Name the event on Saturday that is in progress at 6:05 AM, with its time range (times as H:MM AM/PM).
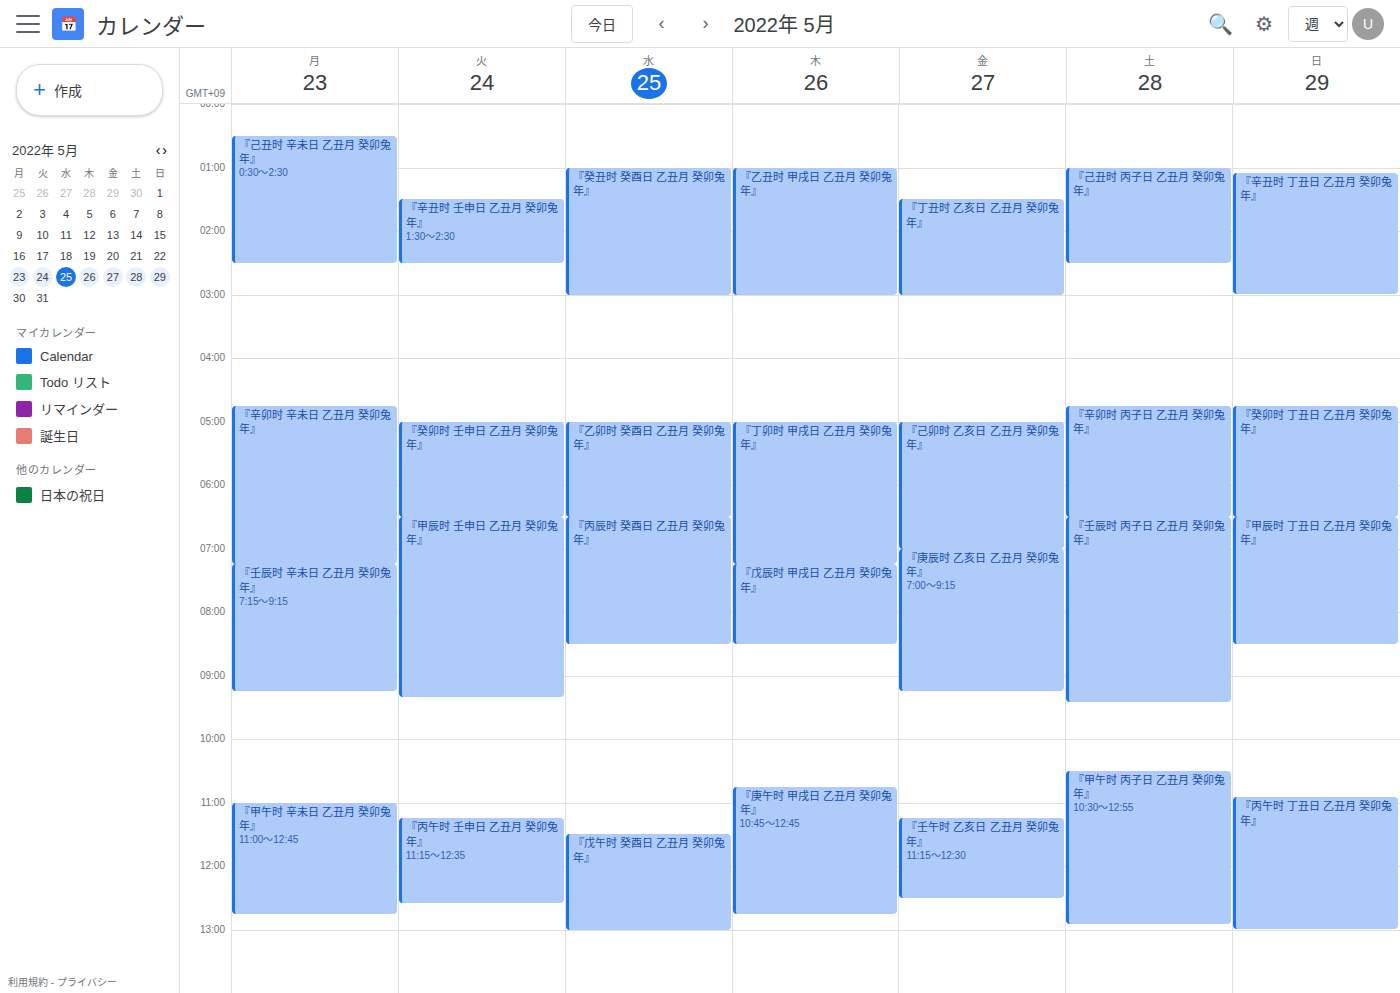
"『辛卯时 丙子日 乙丑月 癸卯兔年』", 4:45 AM to 6:30 AM